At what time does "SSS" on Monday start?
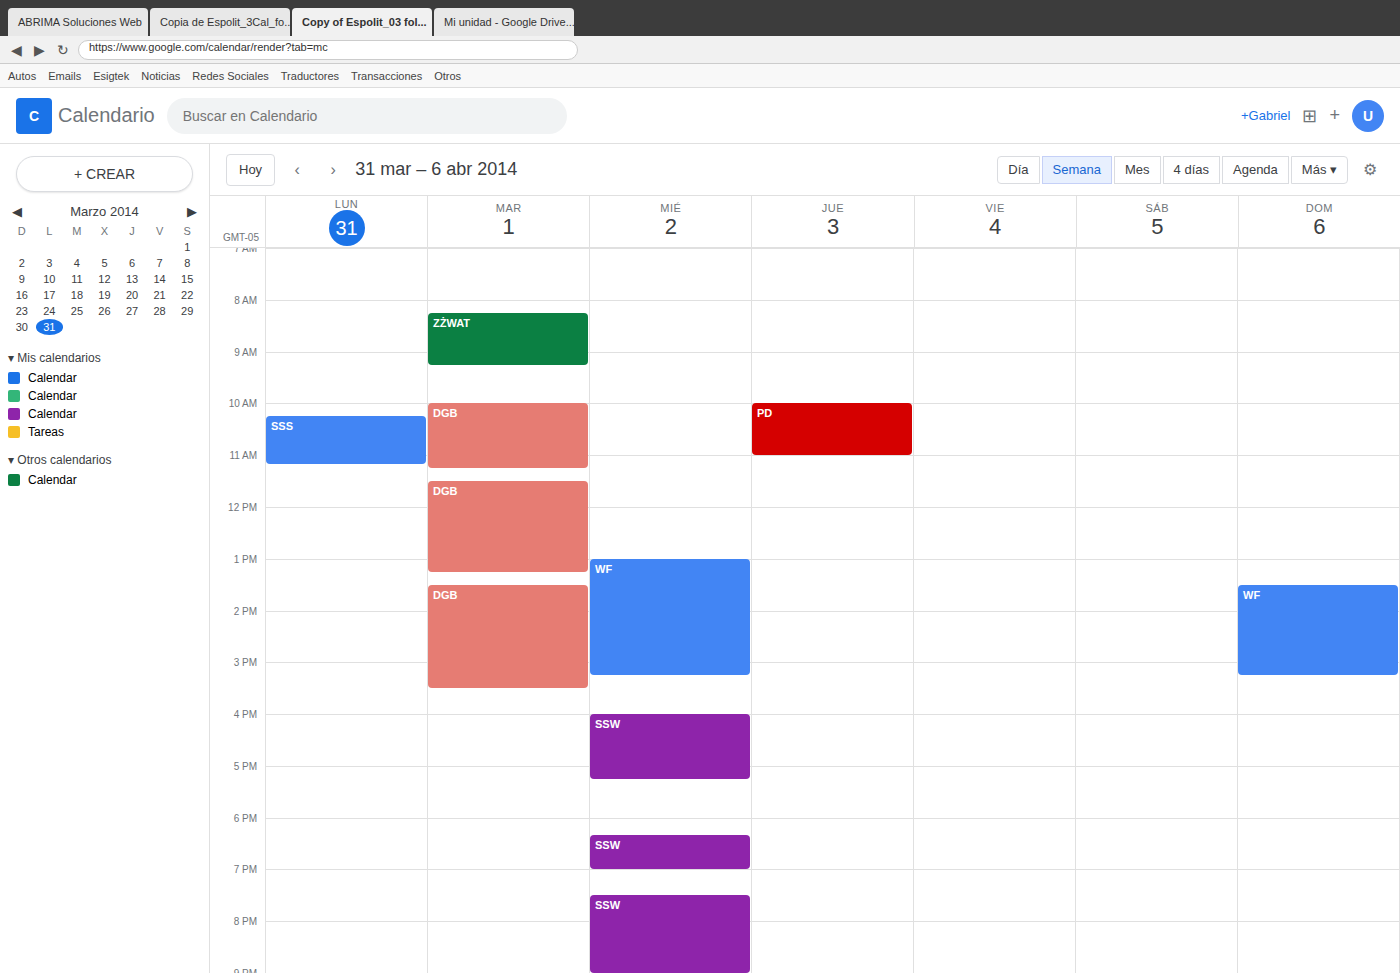
10:15 AM